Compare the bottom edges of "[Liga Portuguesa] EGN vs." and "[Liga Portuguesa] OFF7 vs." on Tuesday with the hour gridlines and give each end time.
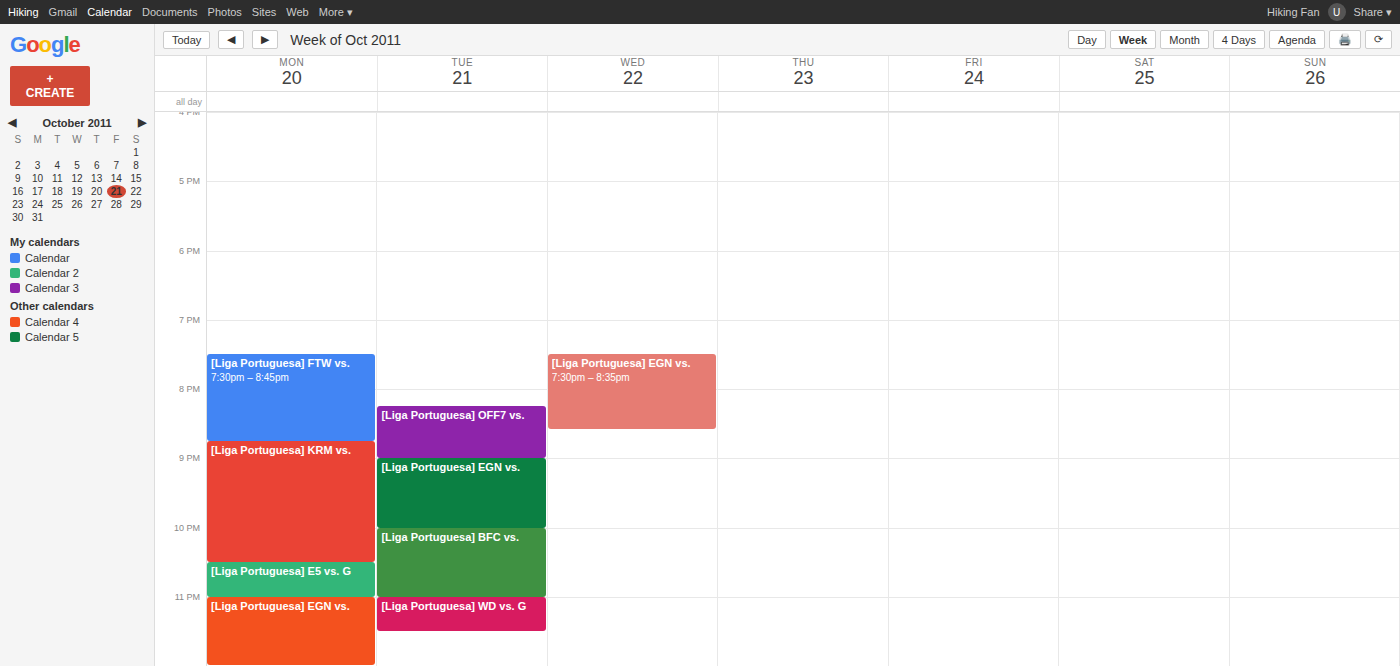
"[Liga Portuguesa] EGN vs.": 10:00 PM, exactly on the 10 PM line. "[Liga Portuguesa] OFF7 vs.": 9:00 PM, exactly on the 9 PM line.